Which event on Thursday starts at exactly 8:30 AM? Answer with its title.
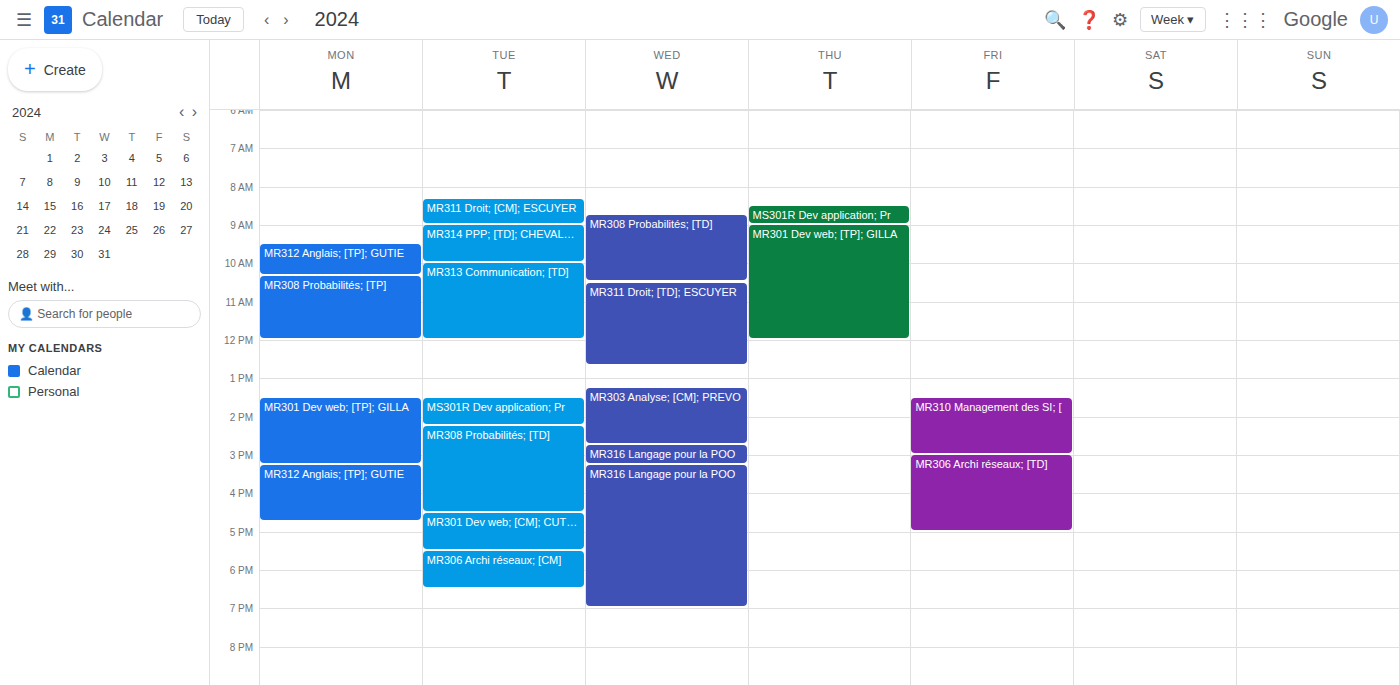
"MS301R Dev application; Pr"